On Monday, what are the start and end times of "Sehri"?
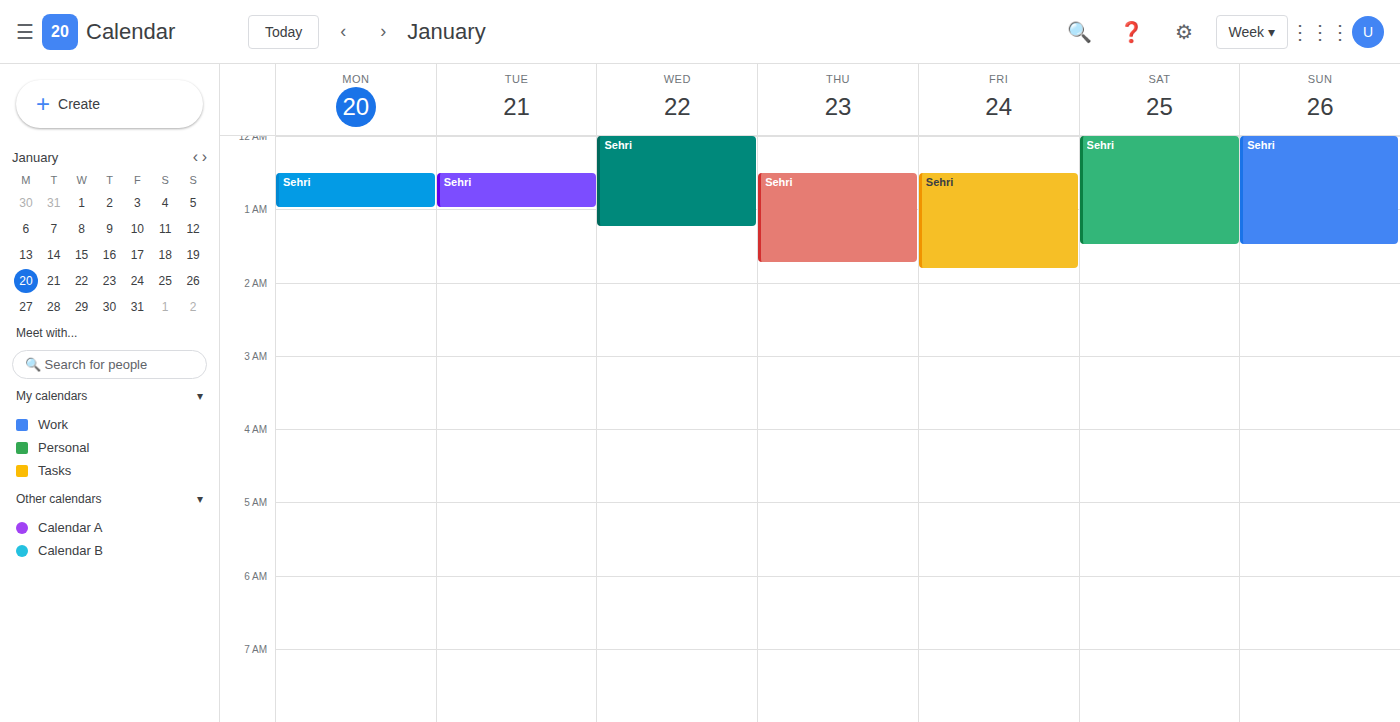
12:30 AM to 1:00 AM